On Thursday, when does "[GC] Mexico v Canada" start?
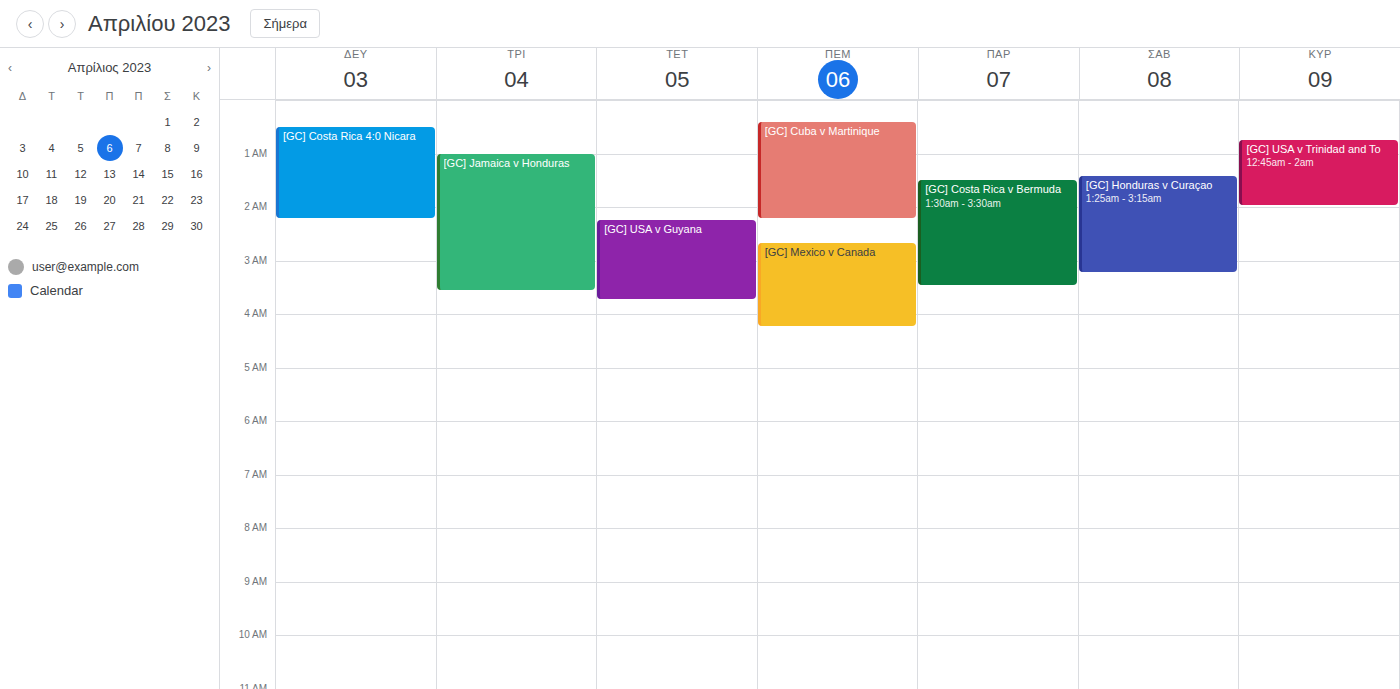
2:40 AM